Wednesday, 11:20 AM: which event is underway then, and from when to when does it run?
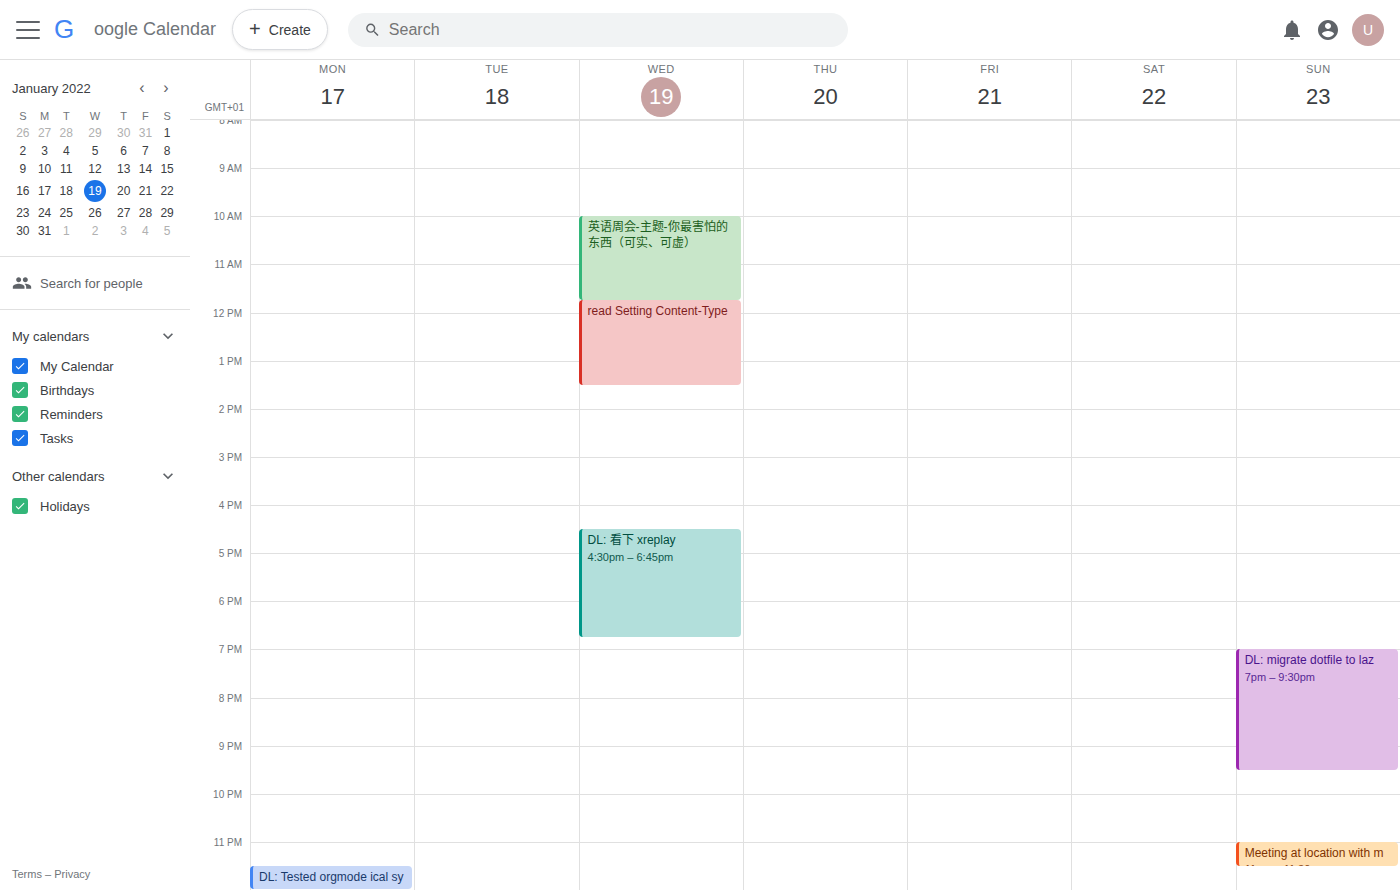
"英语周会-主题-你最害怕的东西（可实、可虚）", 10:00 AM to 11:45 AM